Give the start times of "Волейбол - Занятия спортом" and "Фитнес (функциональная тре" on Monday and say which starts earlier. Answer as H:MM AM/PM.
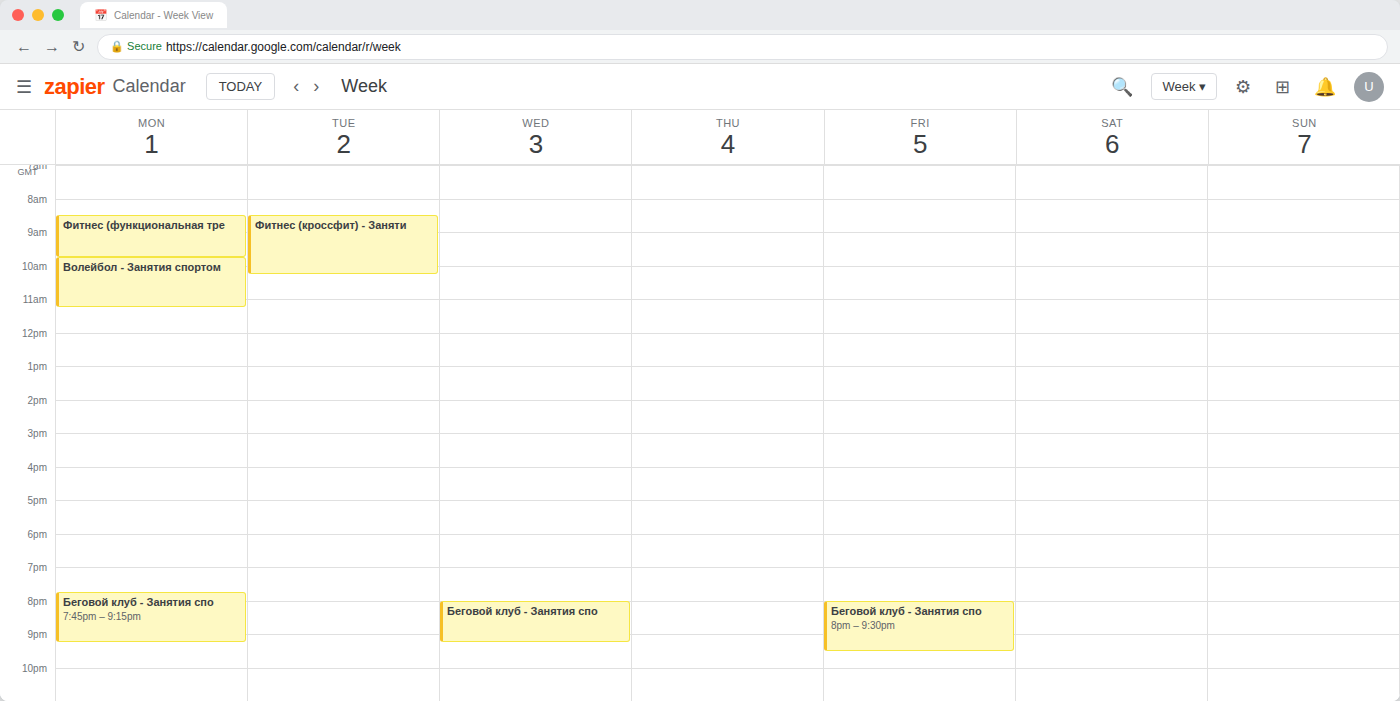
"Фитнес (функциональная тре" 8:30 AM; "Волейбол - Занятия спортом" 9:45 AM.